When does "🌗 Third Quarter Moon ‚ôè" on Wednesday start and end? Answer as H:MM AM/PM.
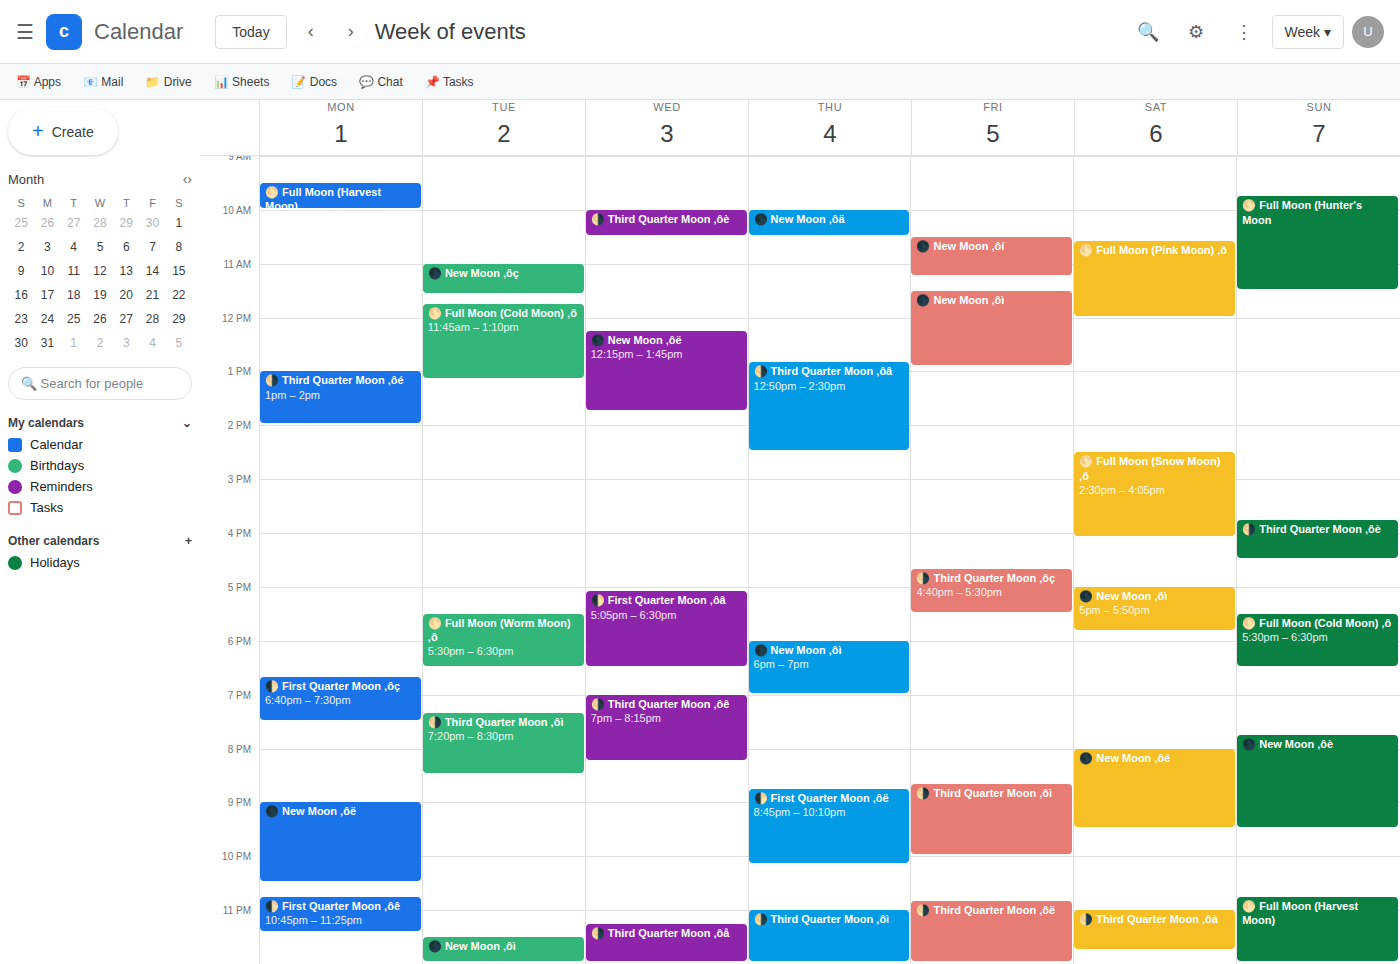
10:00 AM to 10:30 AM